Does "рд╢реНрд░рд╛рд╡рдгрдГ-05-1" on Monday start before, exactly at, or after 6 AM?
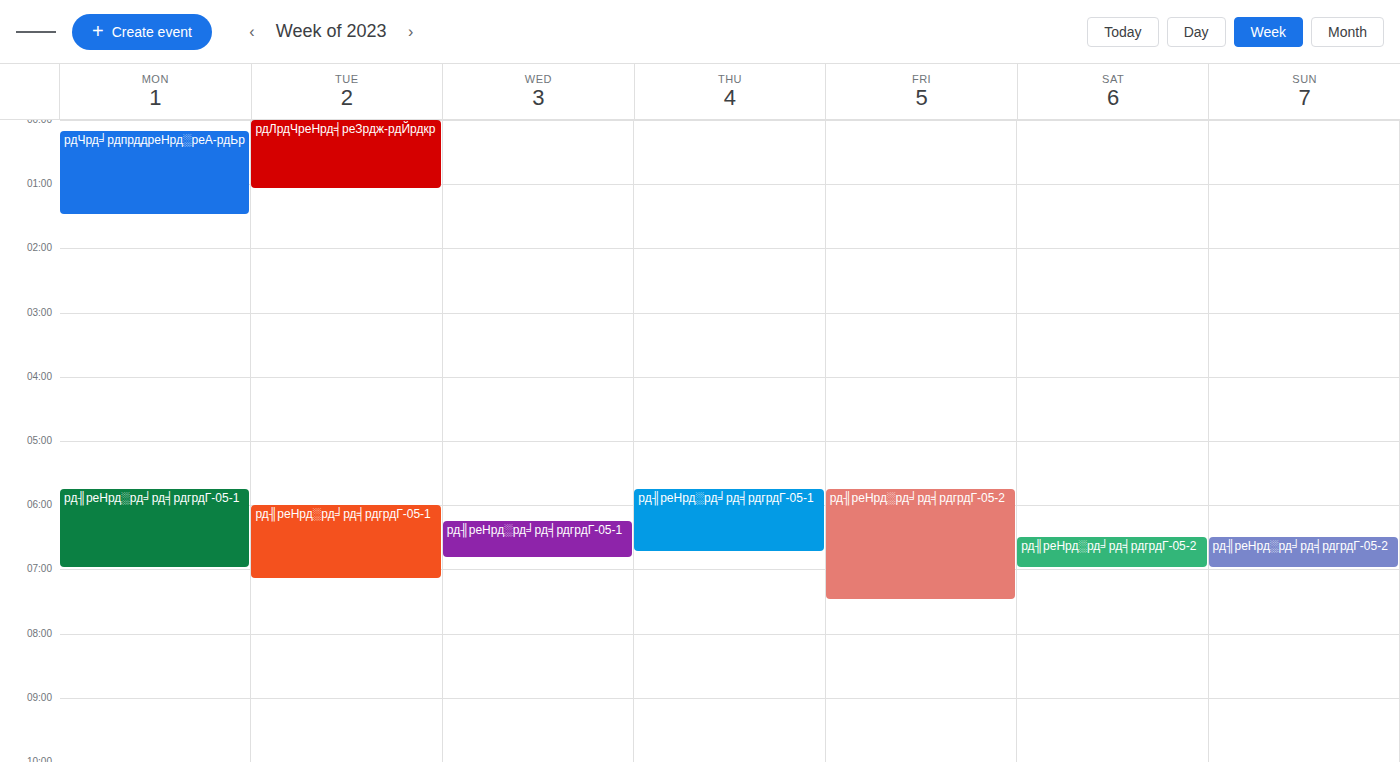
5:45 AM -- before 6 AM, 15 minutes above the 6 AM line.